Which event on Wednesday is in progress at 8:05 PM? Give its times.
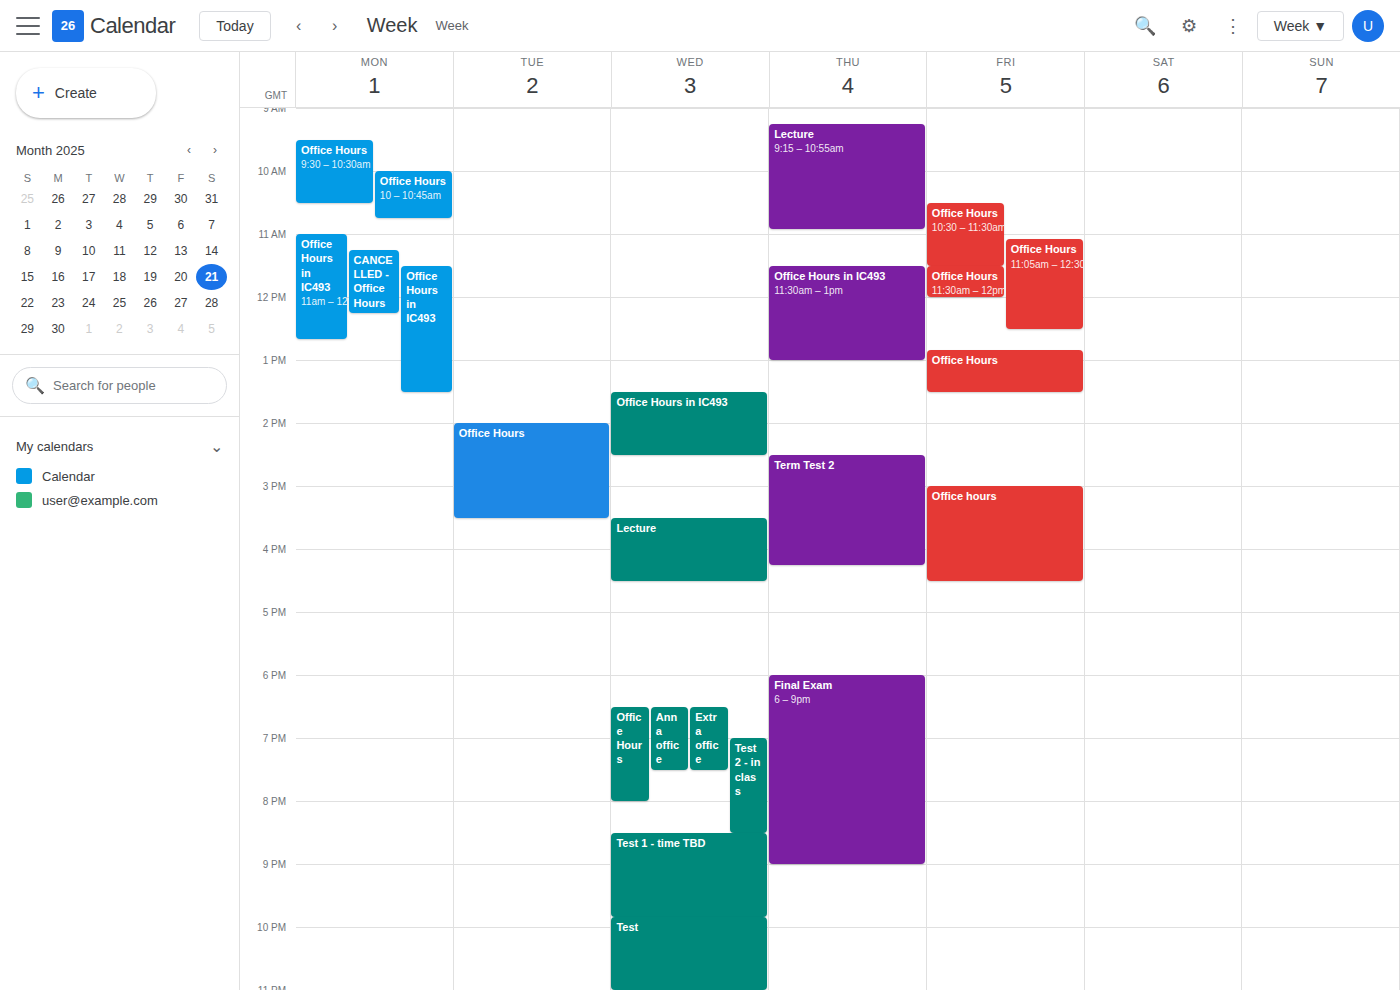
"Test 2 - in class", 7:00 PM to 8:30 PM